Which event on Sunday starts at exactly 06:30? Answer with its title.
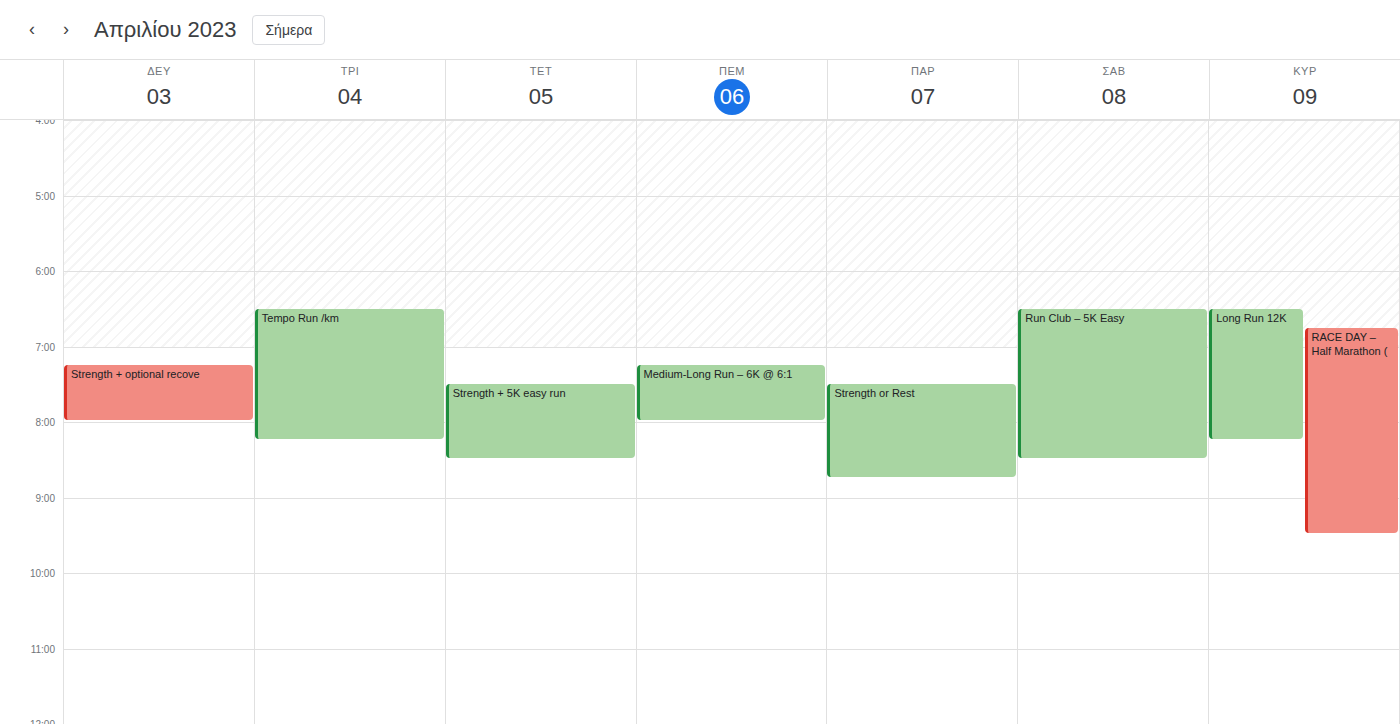
"Long Run 12K"